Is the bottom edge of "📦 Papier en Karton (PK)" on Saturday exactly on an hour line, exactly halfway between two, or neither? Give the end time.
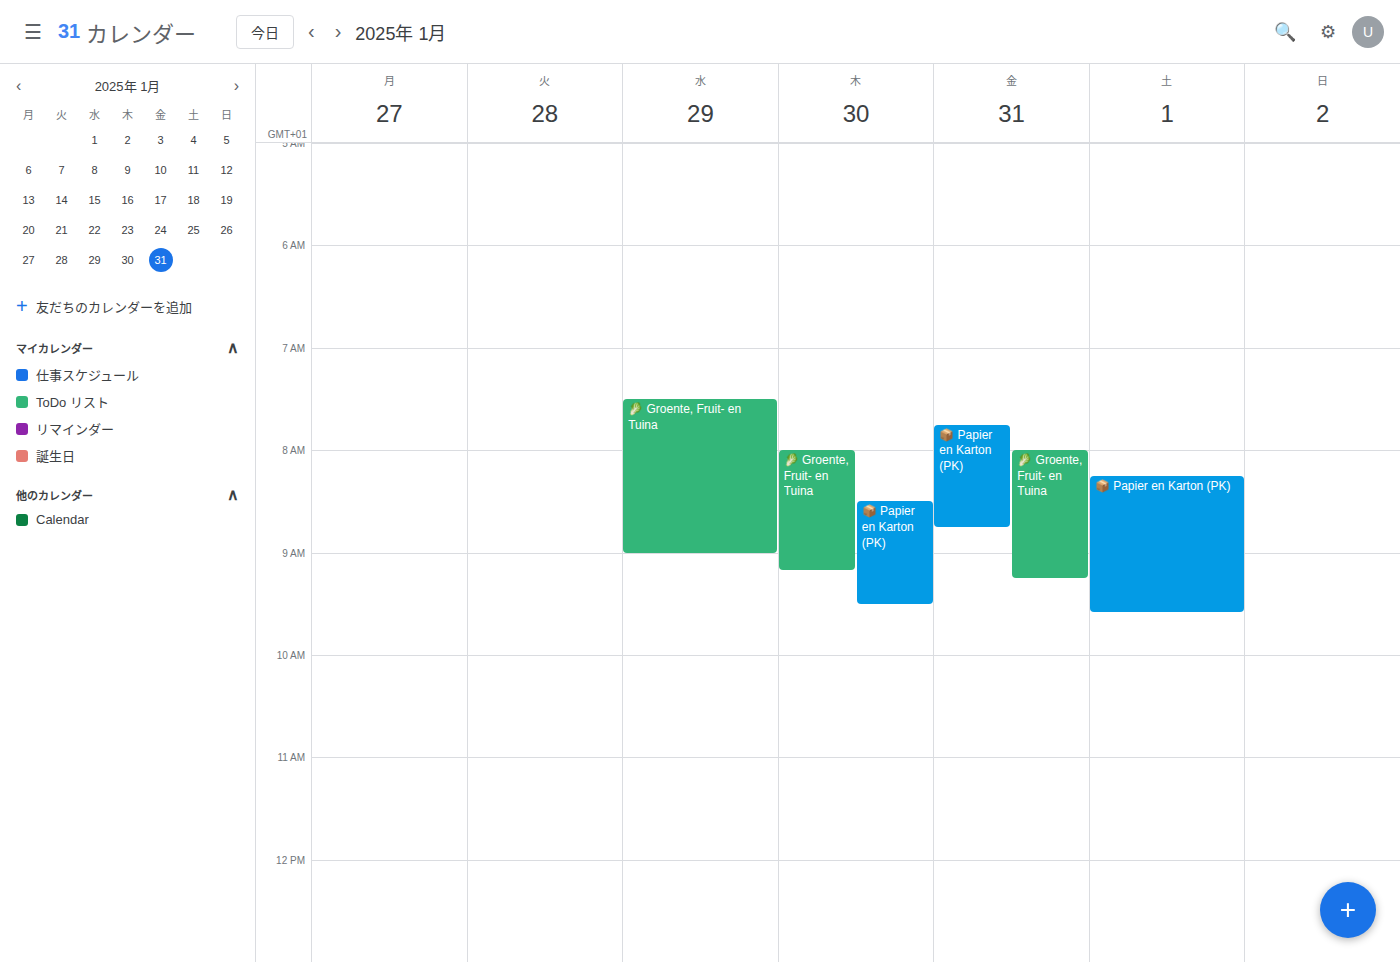
9:35 AM -- neither: 35 minutes below the 9 AM line and 25 minutes above the 10 AM line.